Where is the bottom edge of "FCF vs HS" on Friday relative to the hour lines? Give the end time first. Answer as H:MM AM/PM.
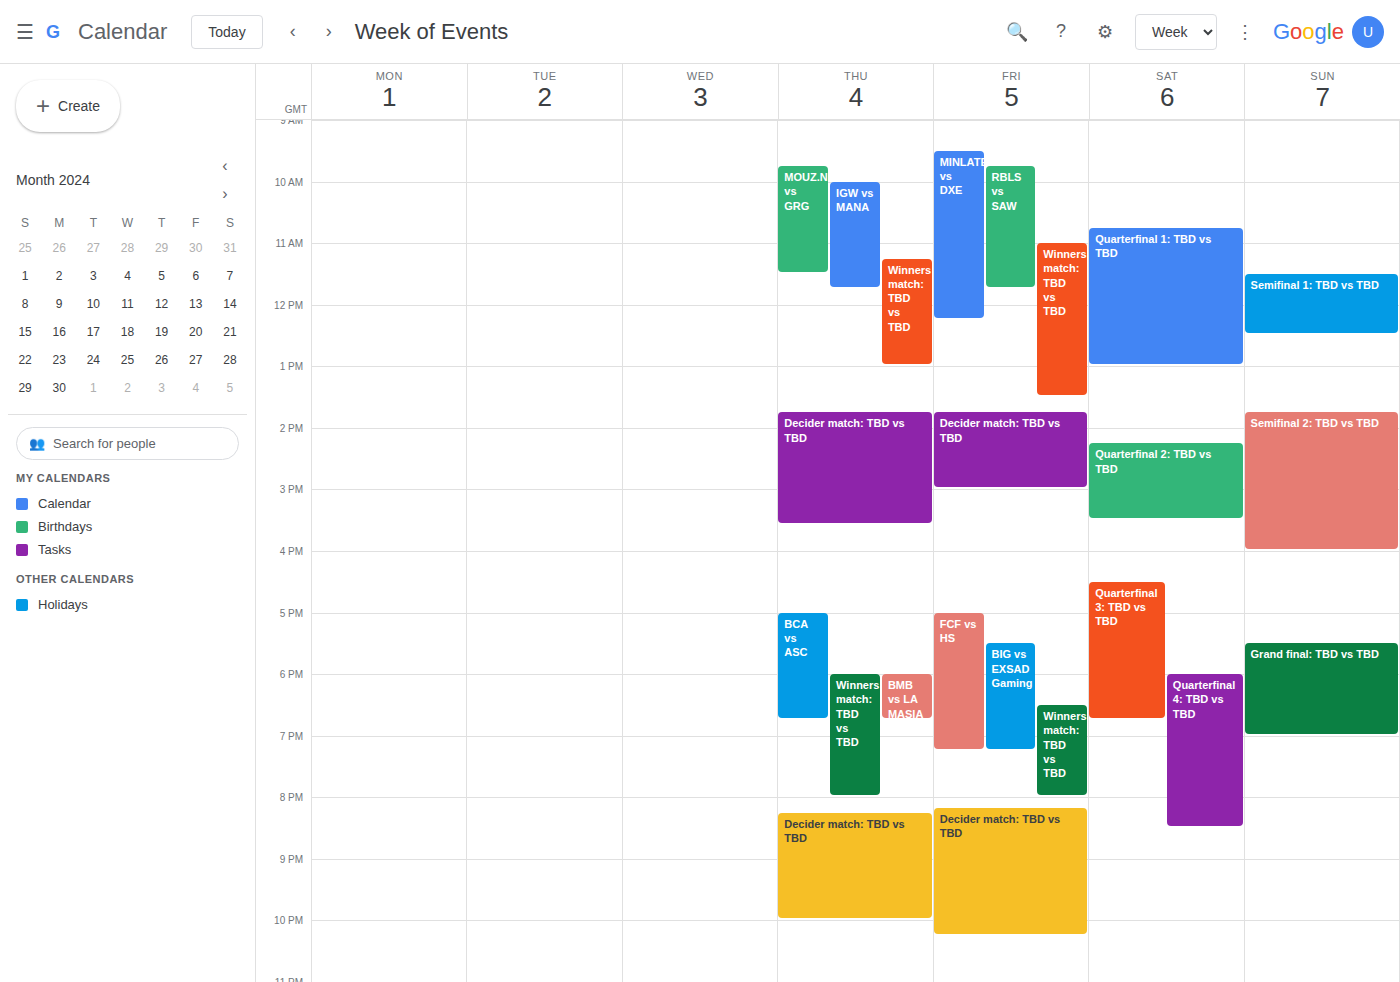
7:15 PM -- neither: a quarter of the way from the 7 PM line to the 8 PM line.